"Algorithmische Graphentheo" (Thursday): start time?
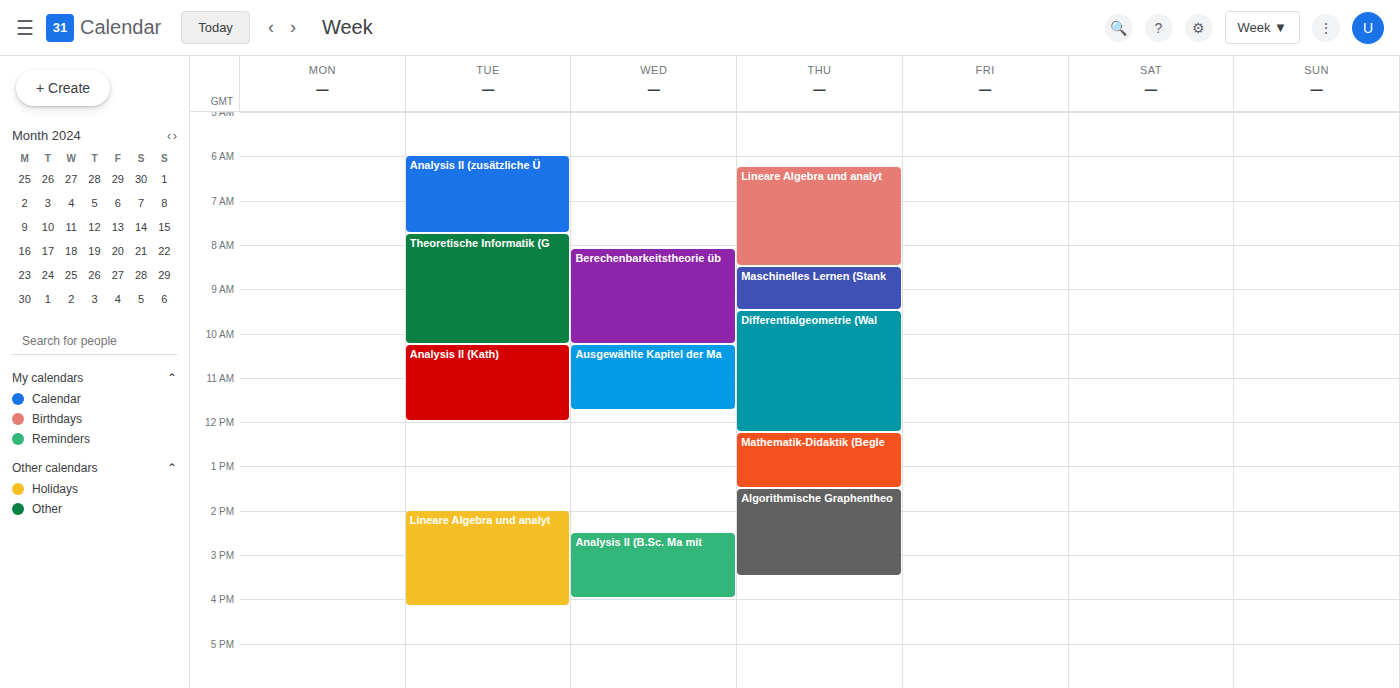
13:30